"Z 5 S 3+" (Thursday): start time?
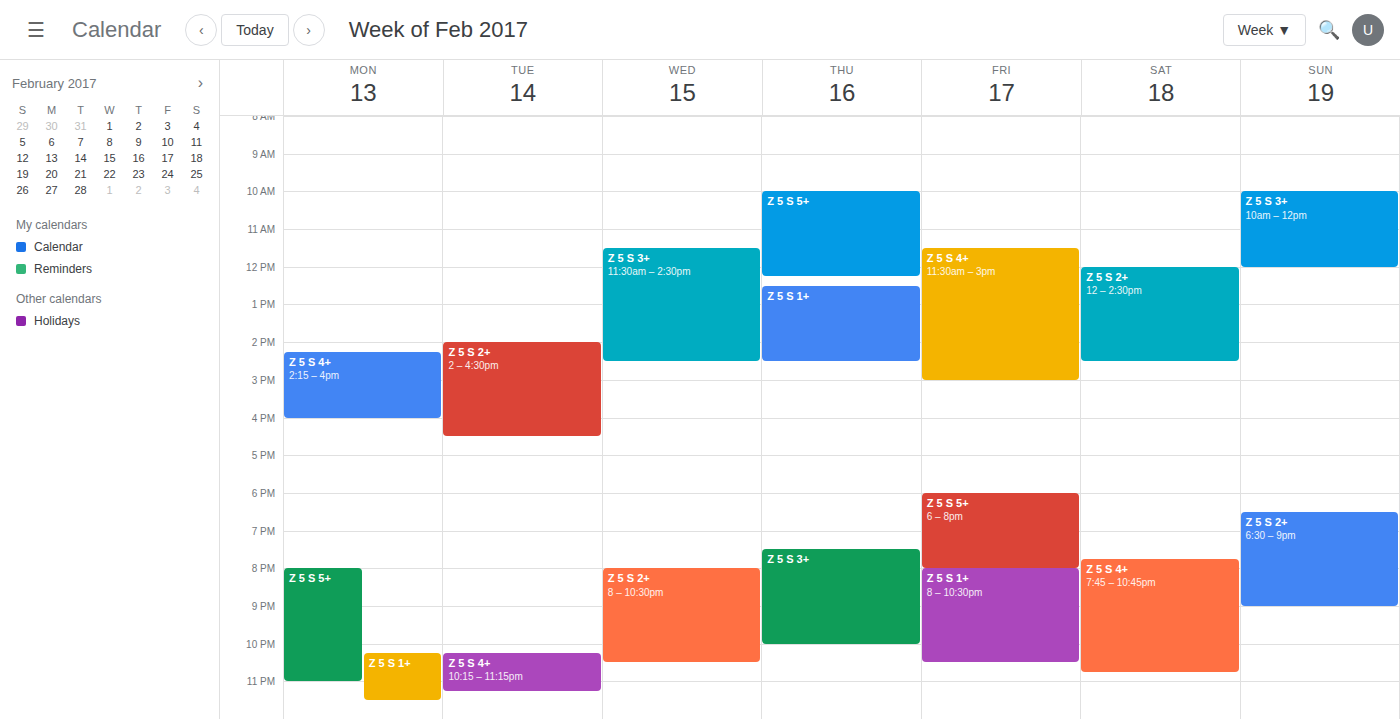
7:30 PM